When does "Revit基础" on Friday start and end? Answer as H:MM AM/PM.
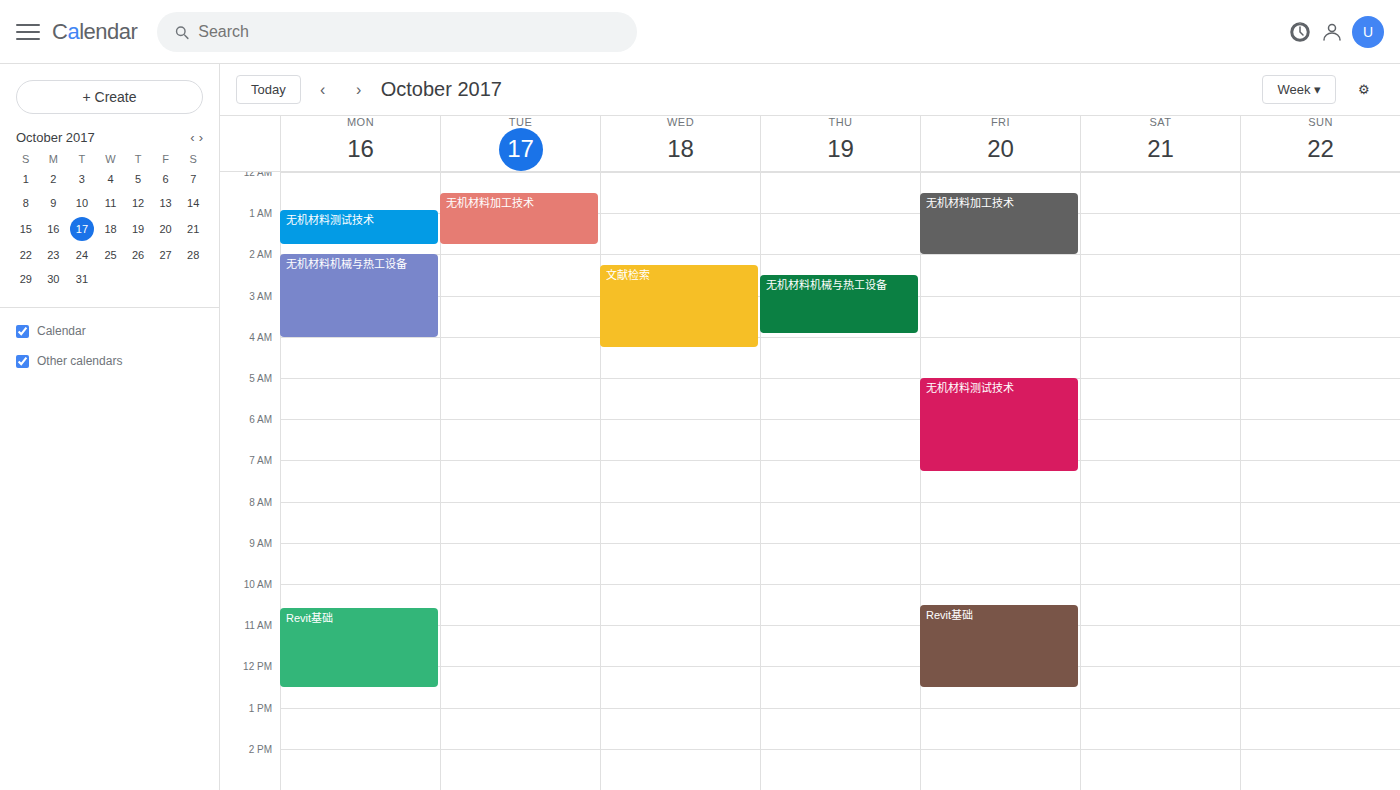
10:30 AM to 12:30 PM